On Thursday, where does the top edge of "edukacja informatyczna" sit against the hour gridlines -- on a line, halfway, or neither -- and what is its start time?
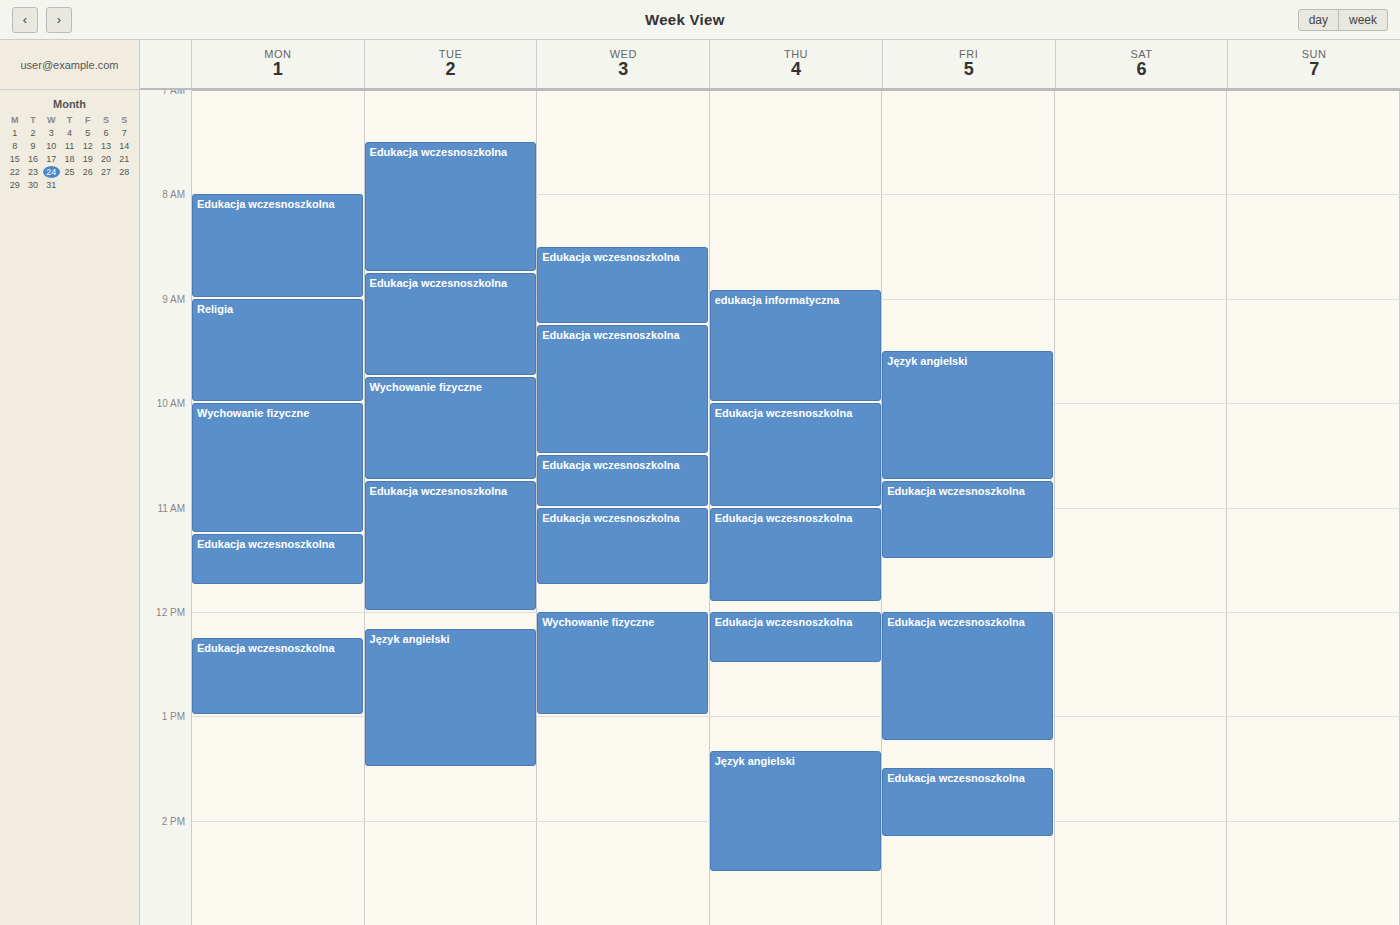
8:55 AM -- neither: 55 minutes below the 8 AM line and 5 minutes above the 9 AM line.